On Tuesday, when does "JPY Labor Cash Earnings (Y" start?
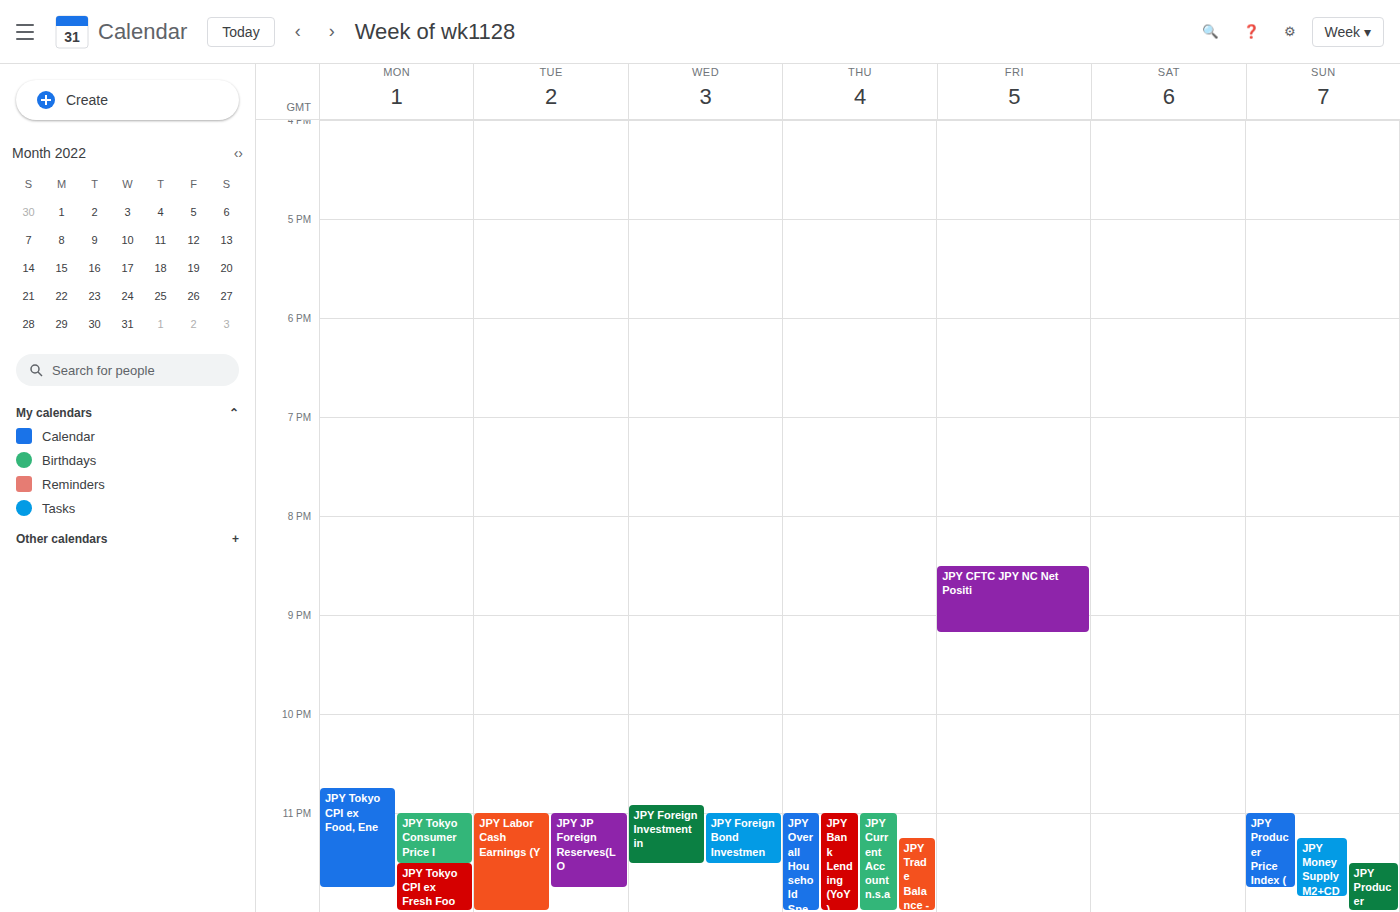
11:00 PM